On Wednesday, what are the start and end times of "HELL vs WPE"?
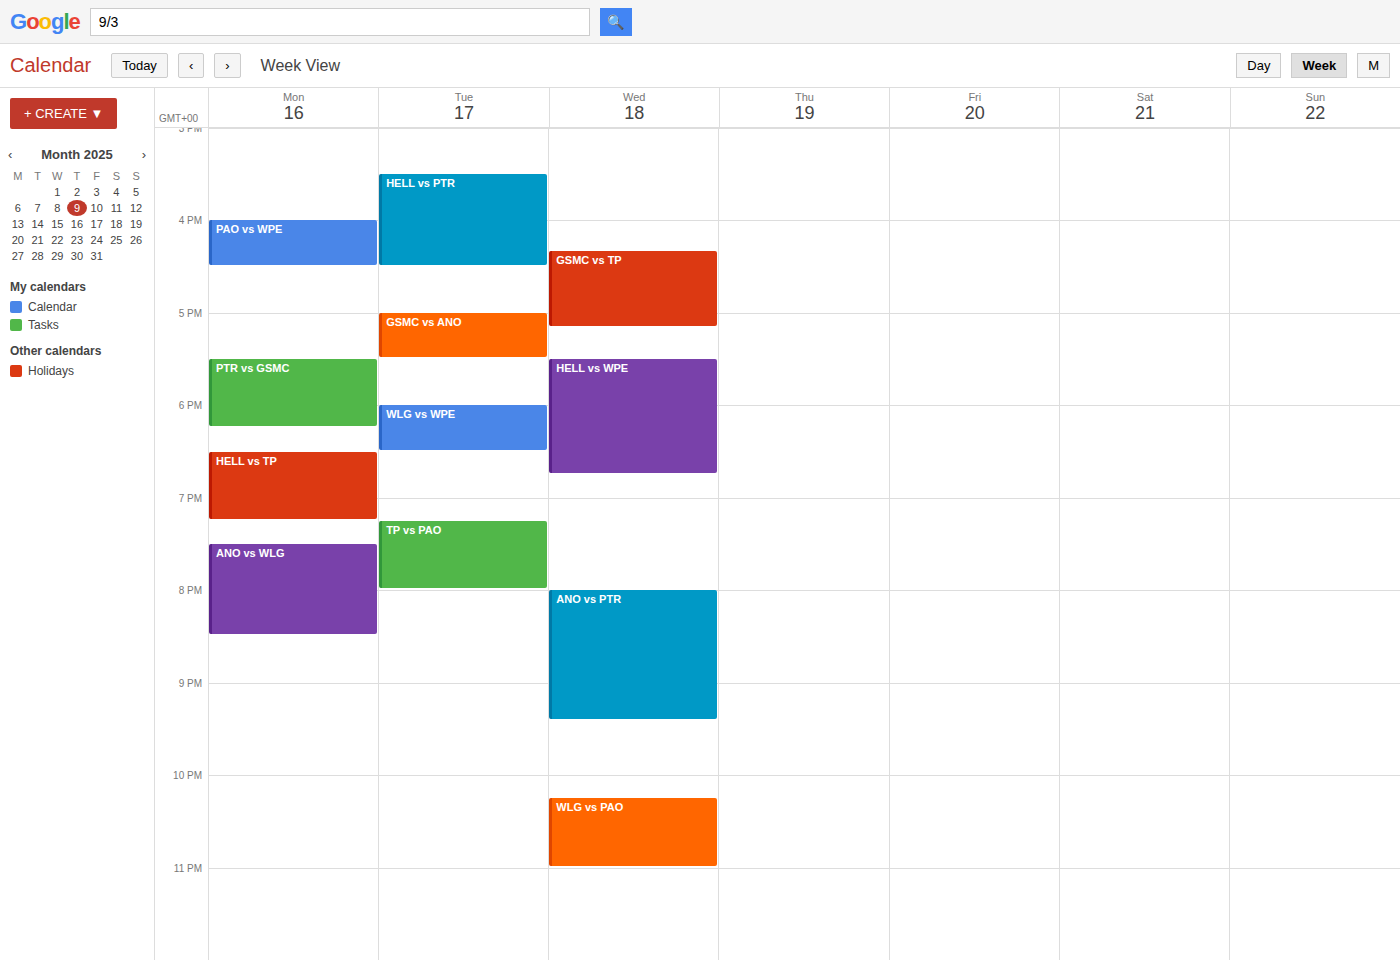
5:30 PM to 6:45 PM